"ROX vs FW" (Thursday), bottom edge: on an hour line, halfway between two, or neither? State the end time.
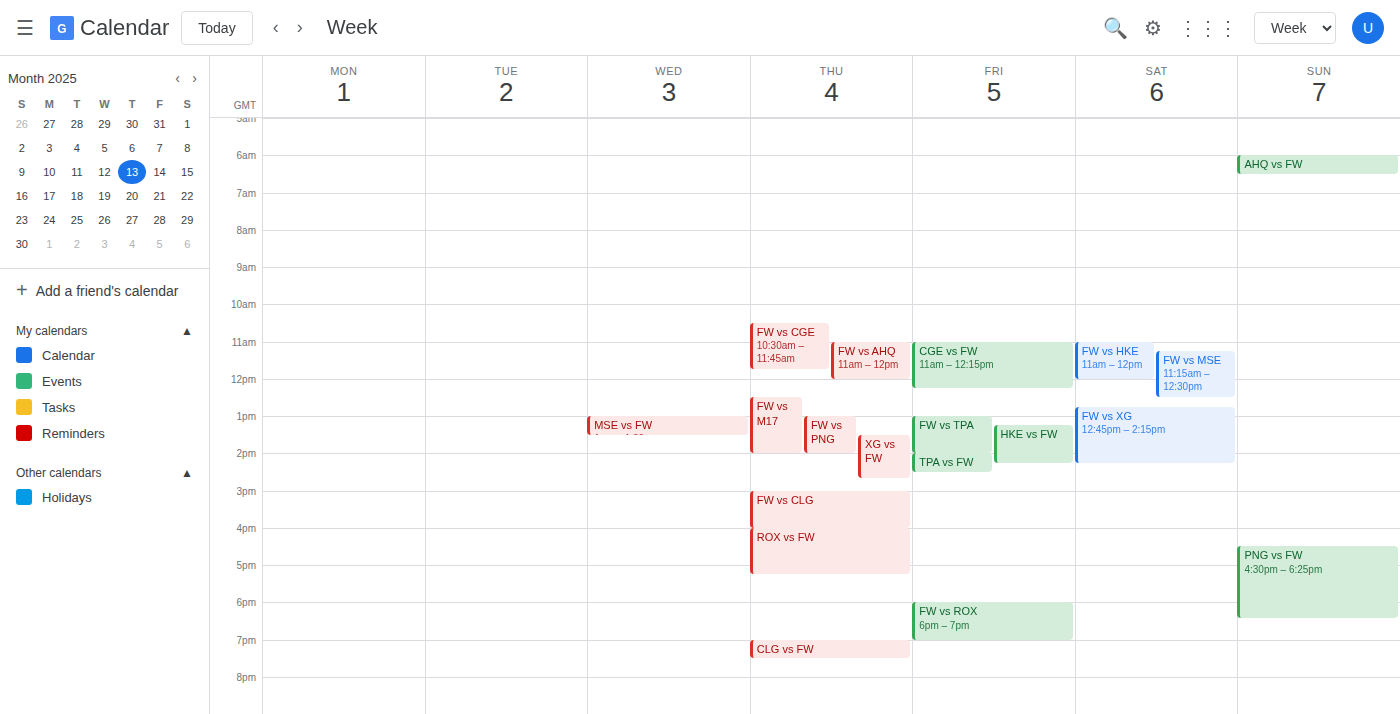
5:15 PM -- neither: a quarter of the way from the 5 PM line to the 6 PM line.